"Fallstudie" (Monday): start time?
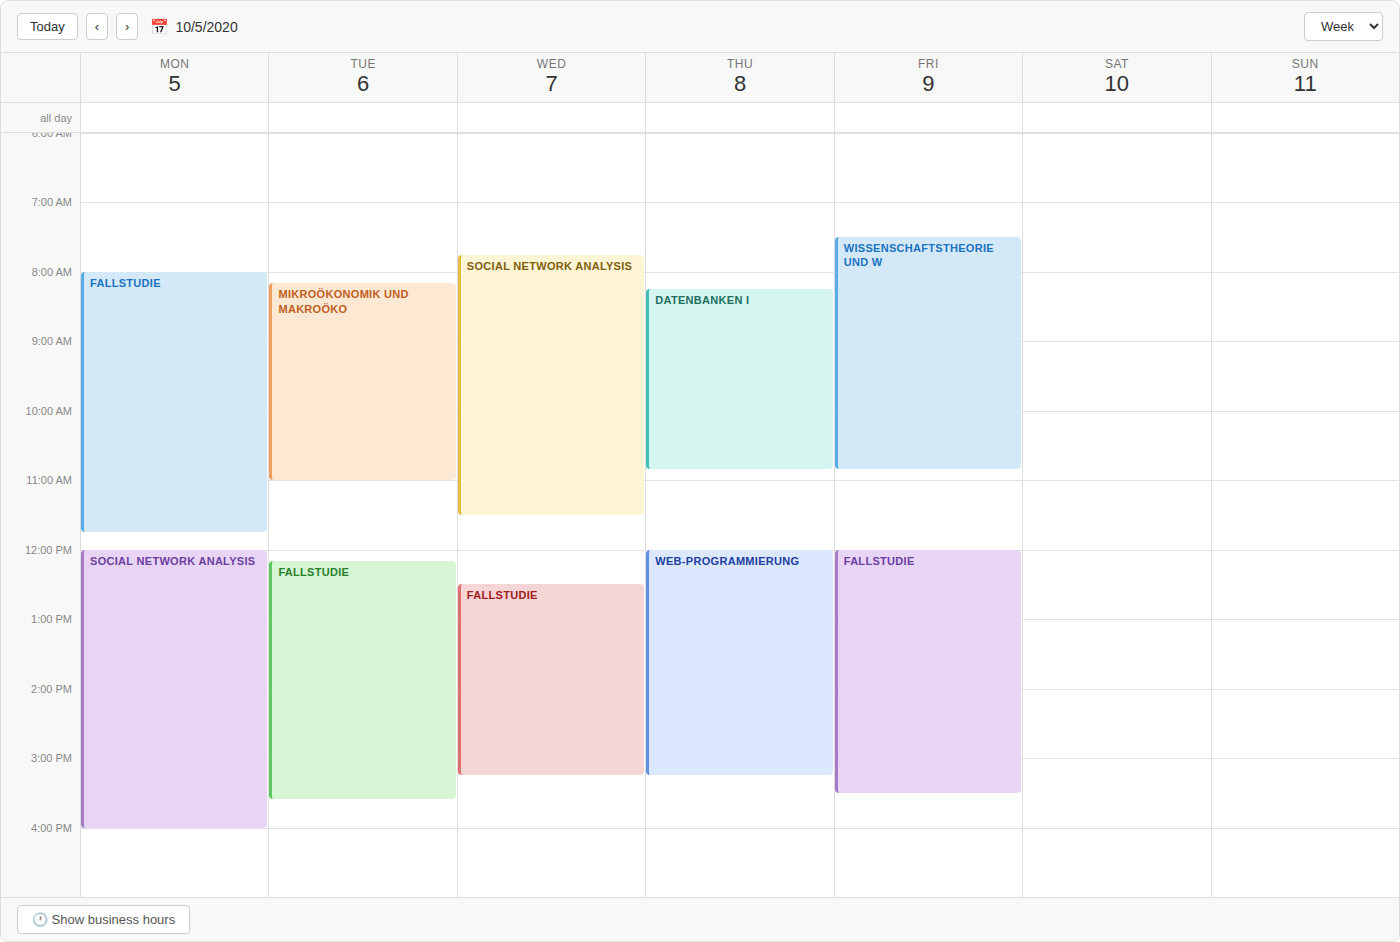
08:00